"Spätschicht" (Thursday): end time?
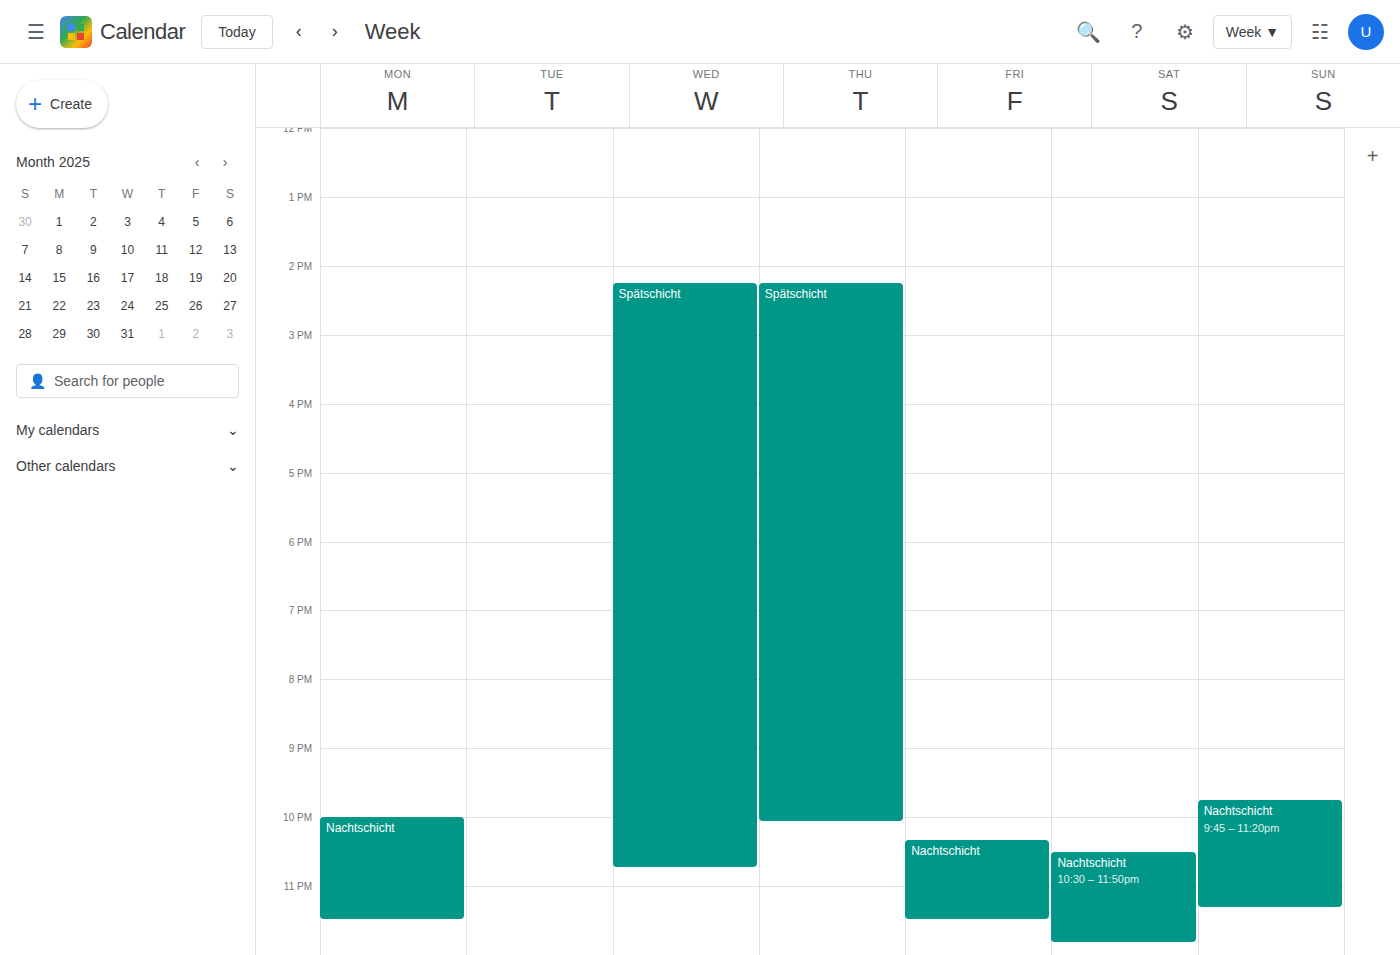
22:05